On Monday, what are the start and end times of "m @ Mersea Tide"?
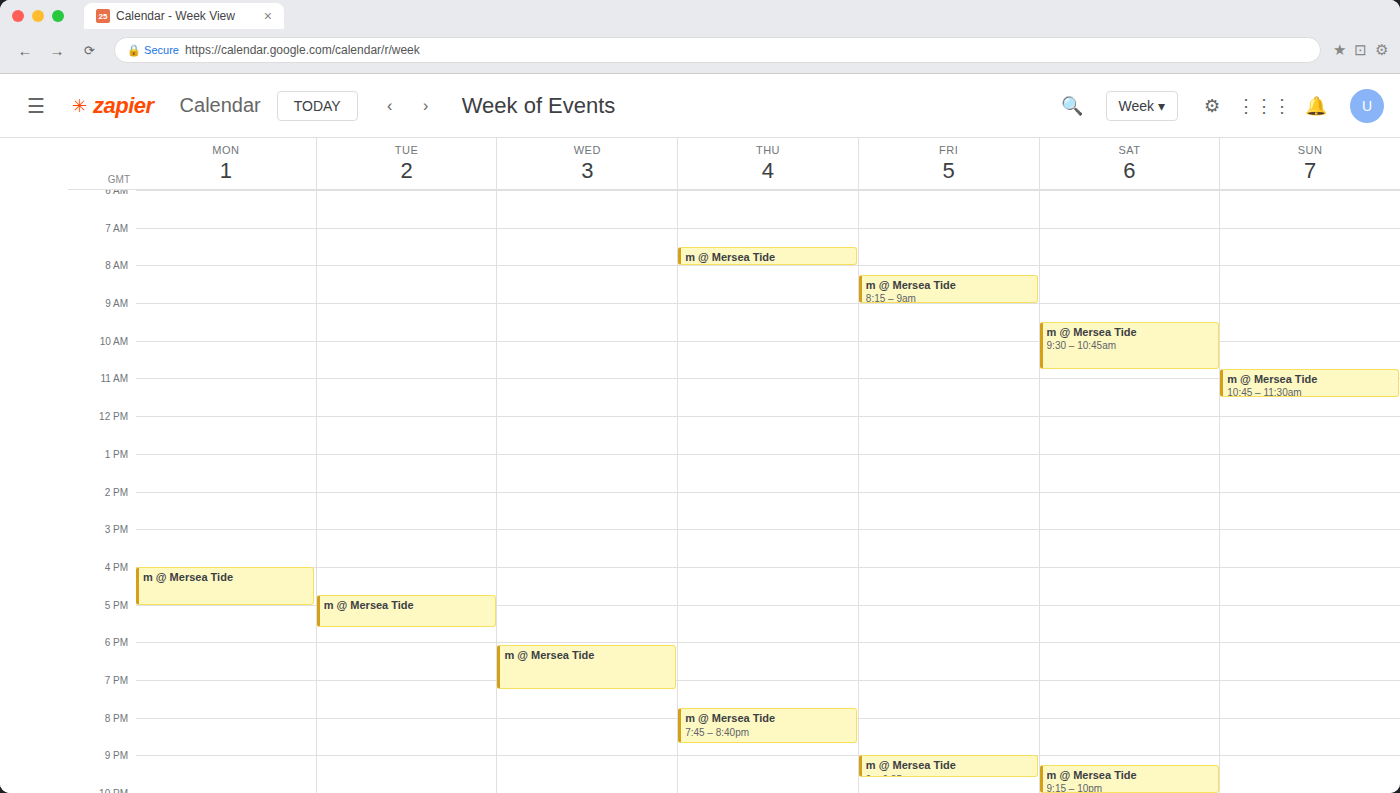
4:00 PM to 5:00 PM